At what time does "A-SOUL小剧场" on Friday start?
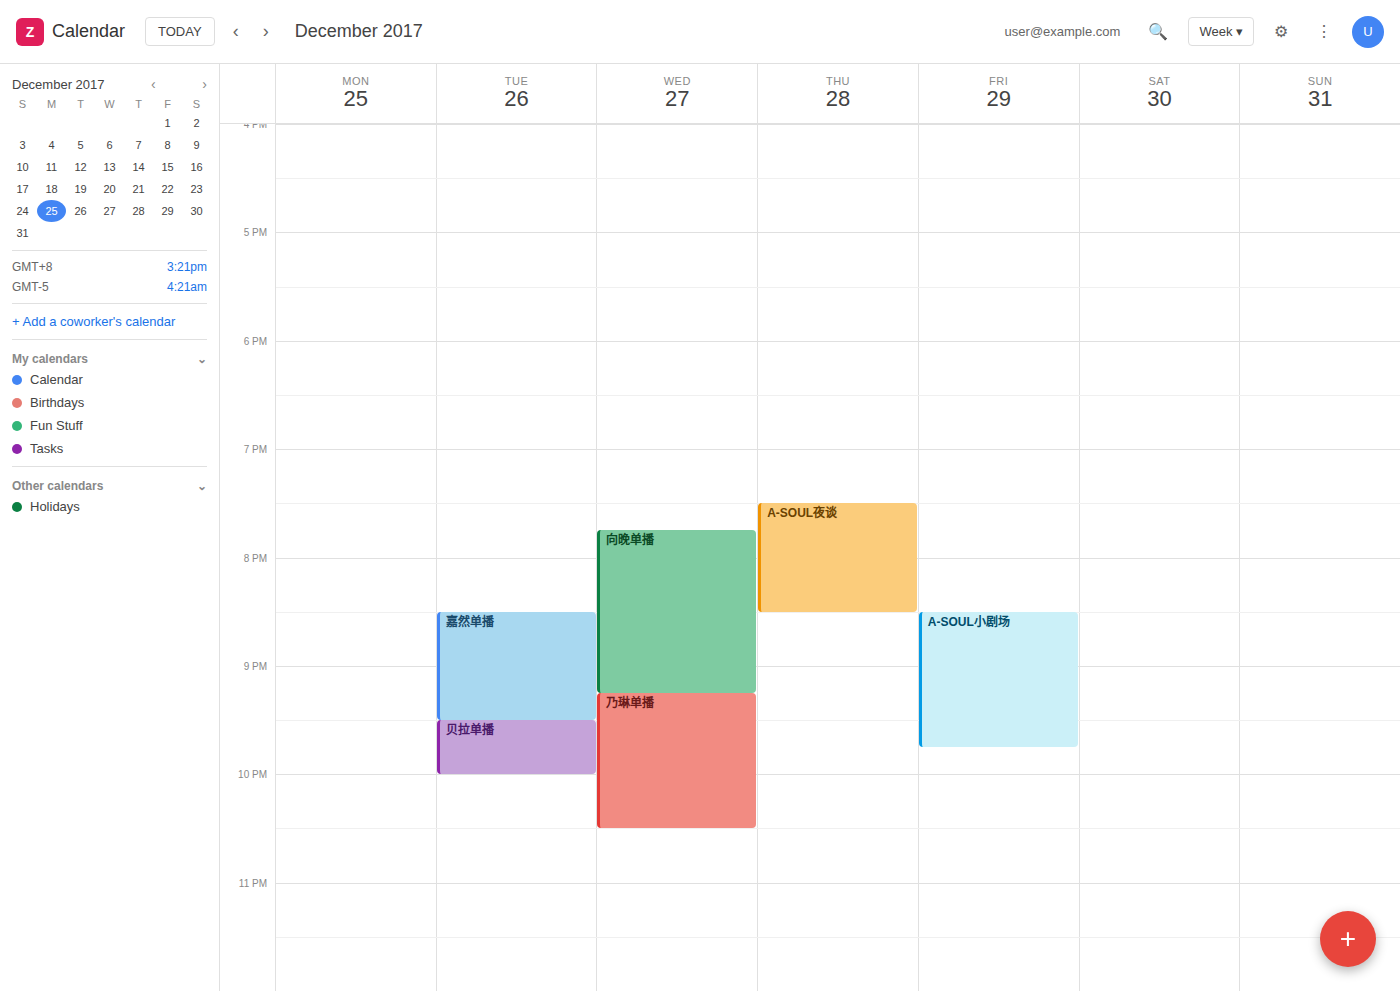
8:30 PM